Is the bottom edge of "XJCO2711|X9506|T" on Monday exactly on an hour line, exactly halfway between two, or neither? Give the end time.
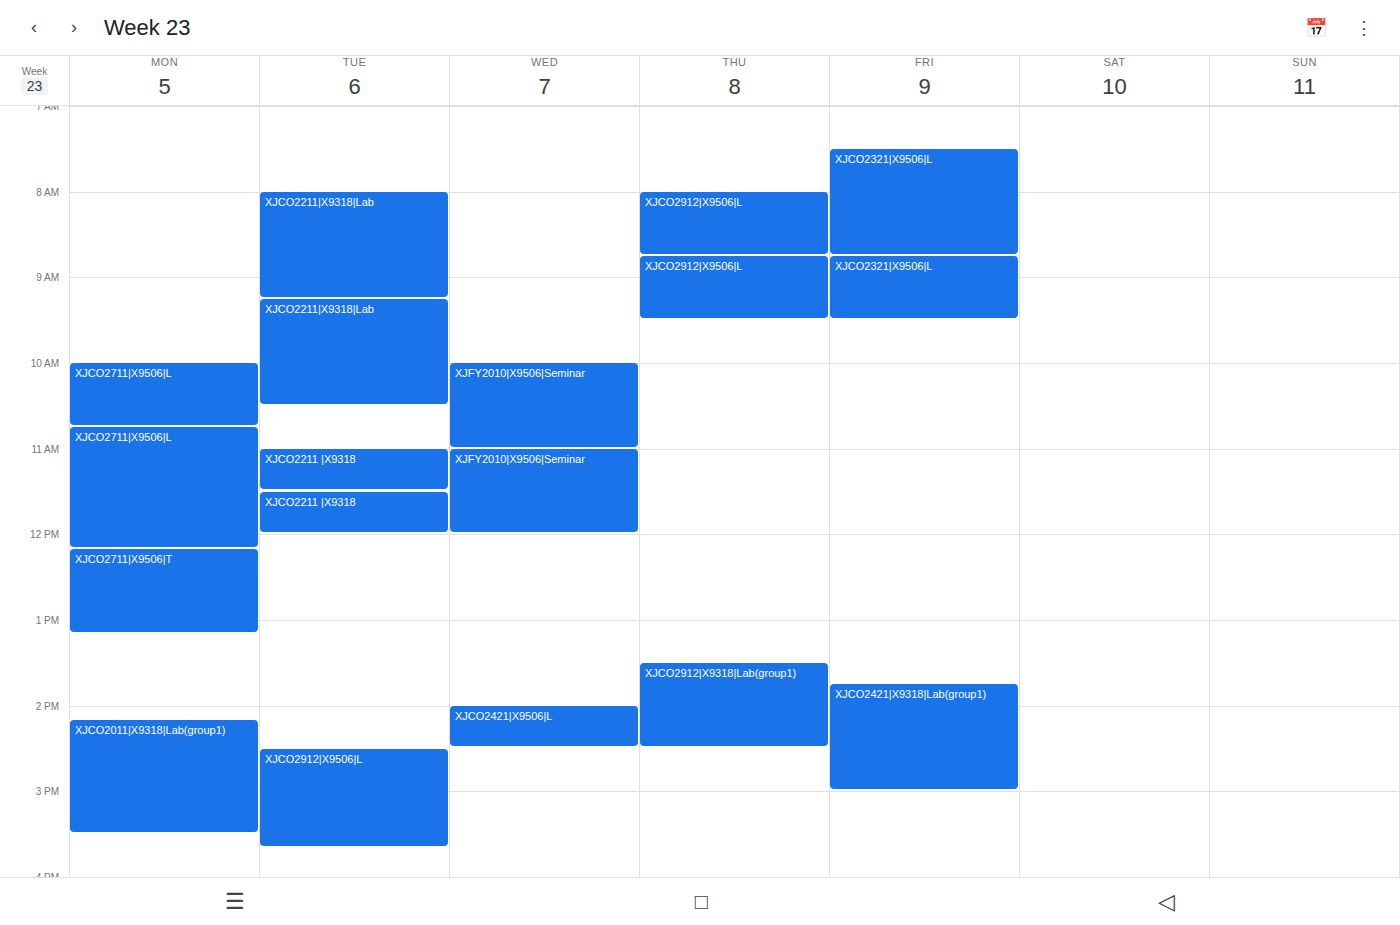
13:10 -- neither: 10 minutes below the 13:00 line and 50 minutes above the 14:00 line.